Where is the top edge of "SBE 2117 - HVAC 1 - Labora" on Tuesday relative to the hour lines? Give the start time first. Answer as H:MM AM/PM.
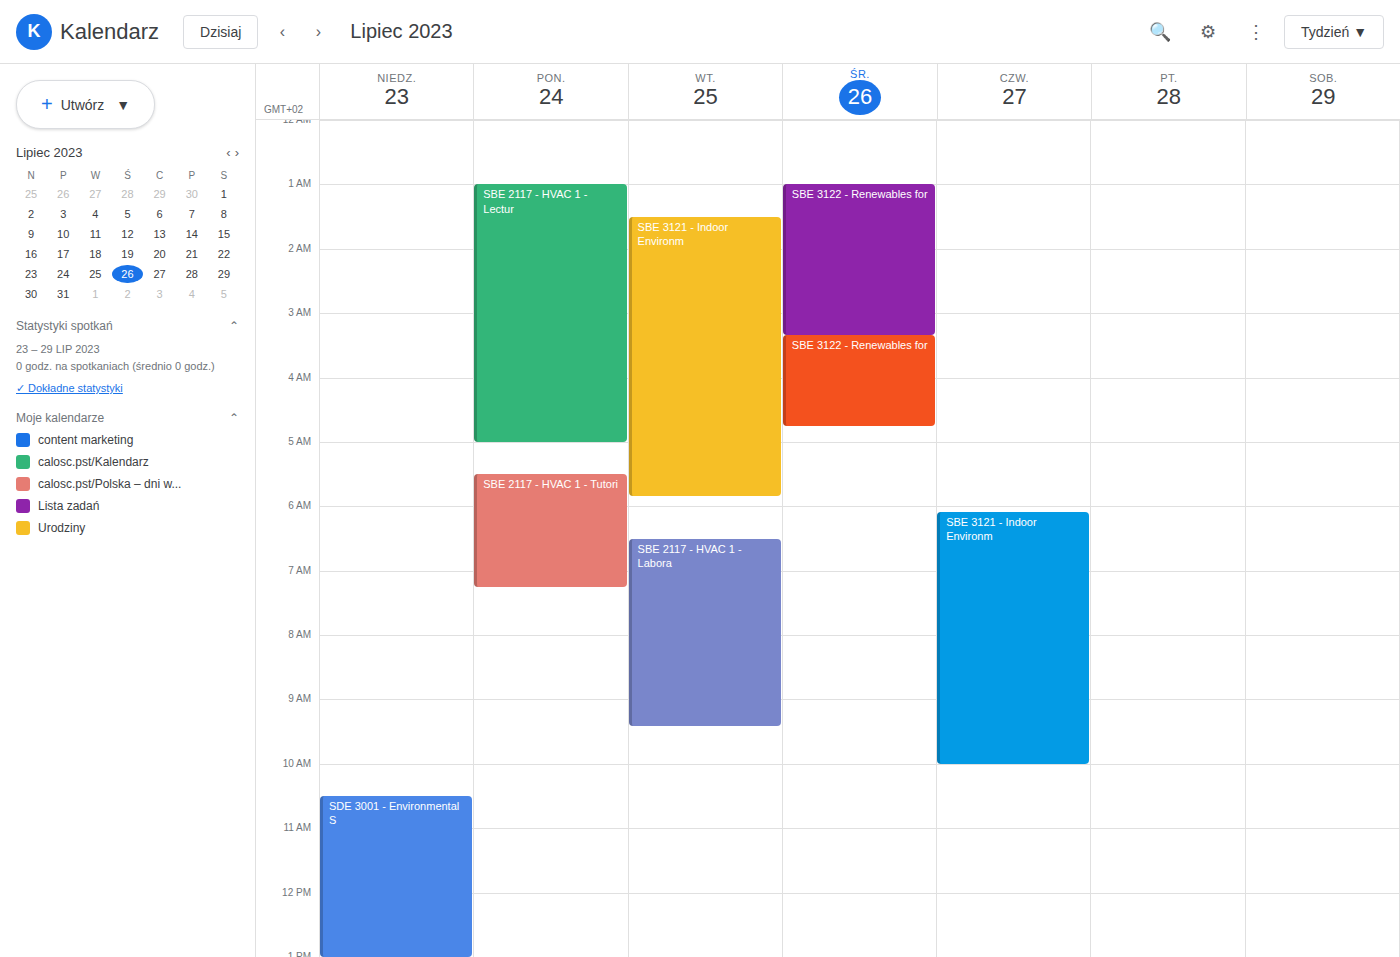
6:30 AM -- halfway between the 6 AM and 7 AM lines.